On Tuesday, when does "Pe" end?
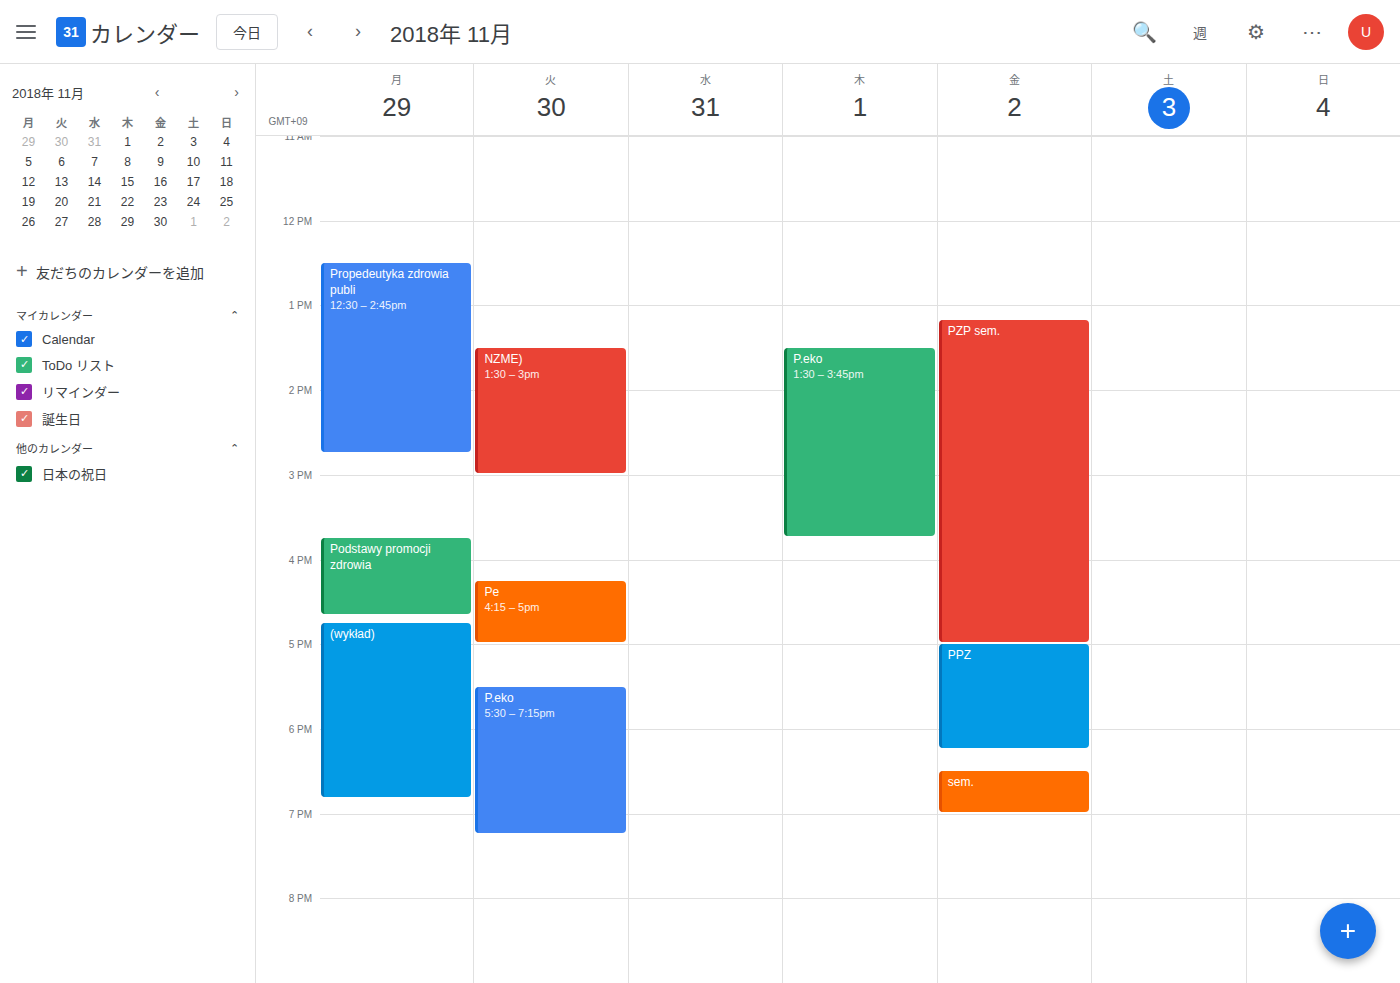
5:00 PM